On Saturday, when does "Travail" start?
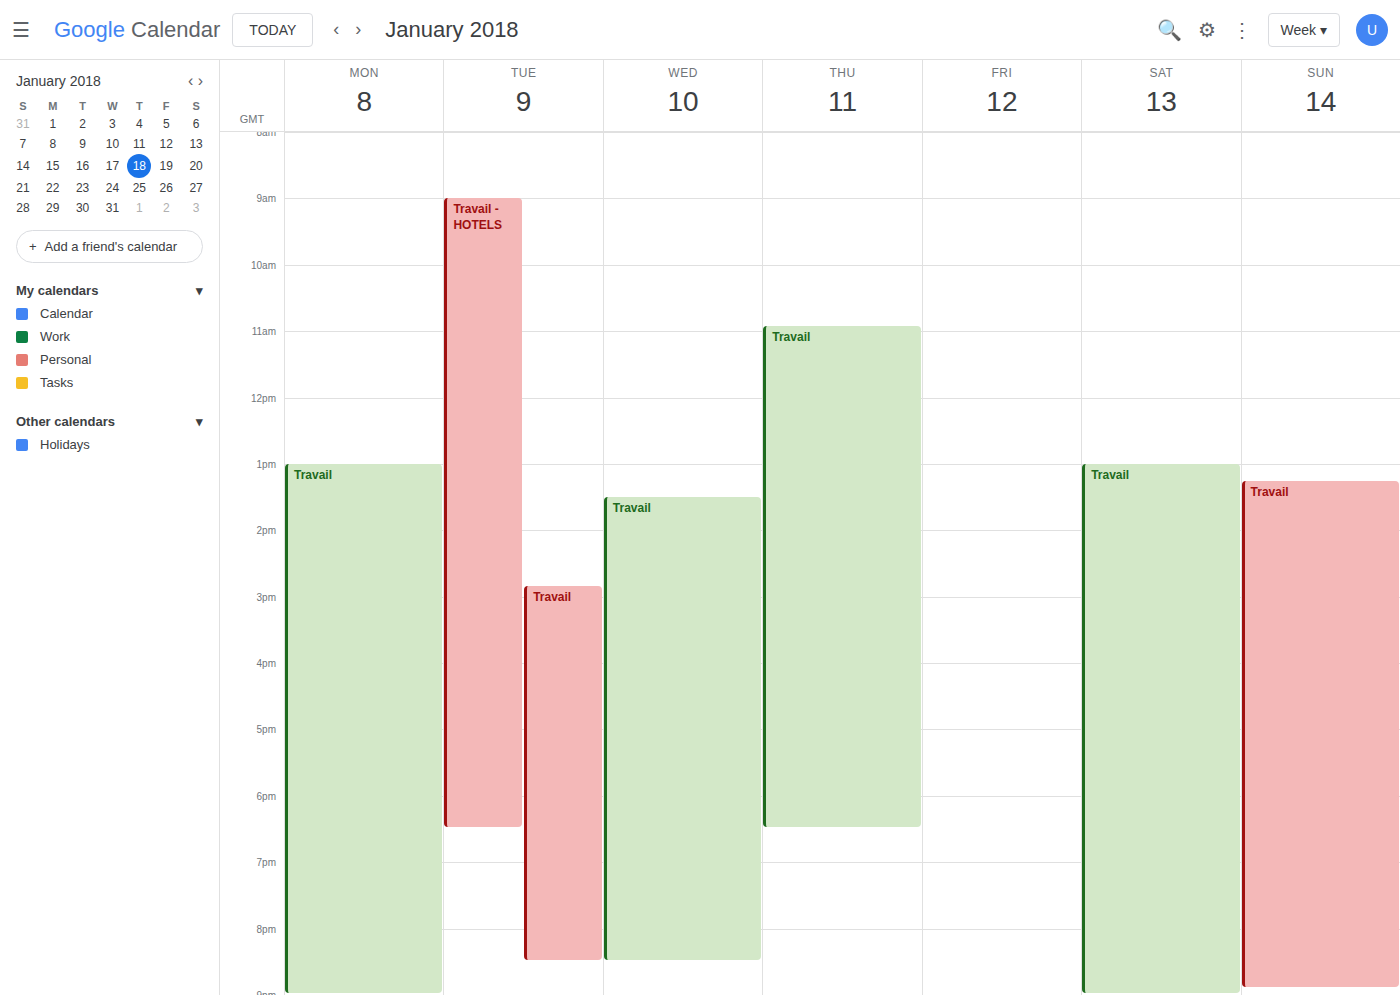
1:00 PM